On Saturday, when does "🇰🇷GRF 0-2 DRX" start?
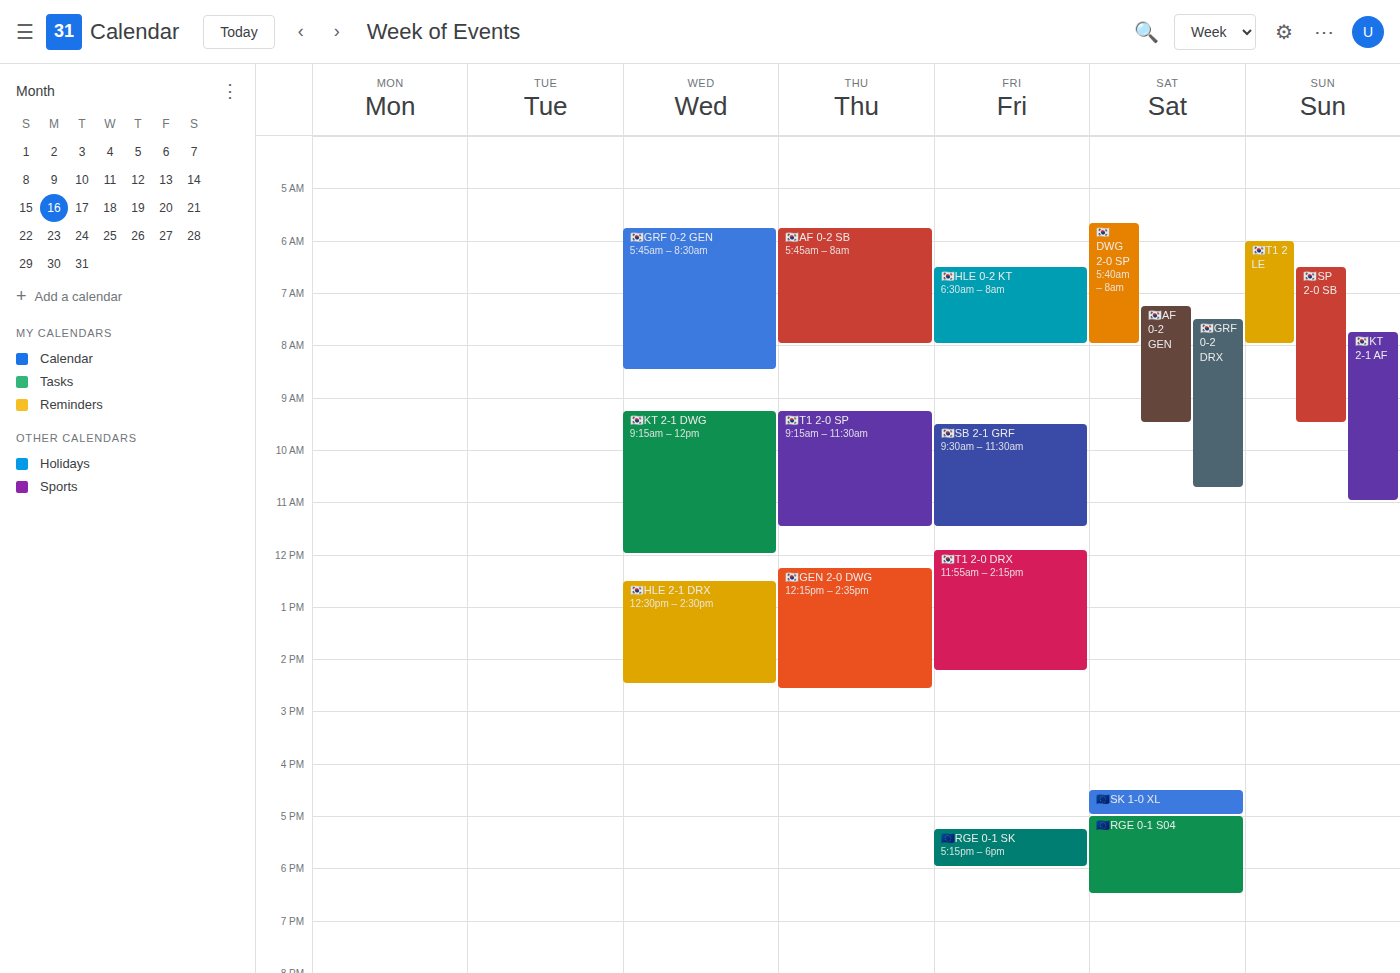
7:30 AM